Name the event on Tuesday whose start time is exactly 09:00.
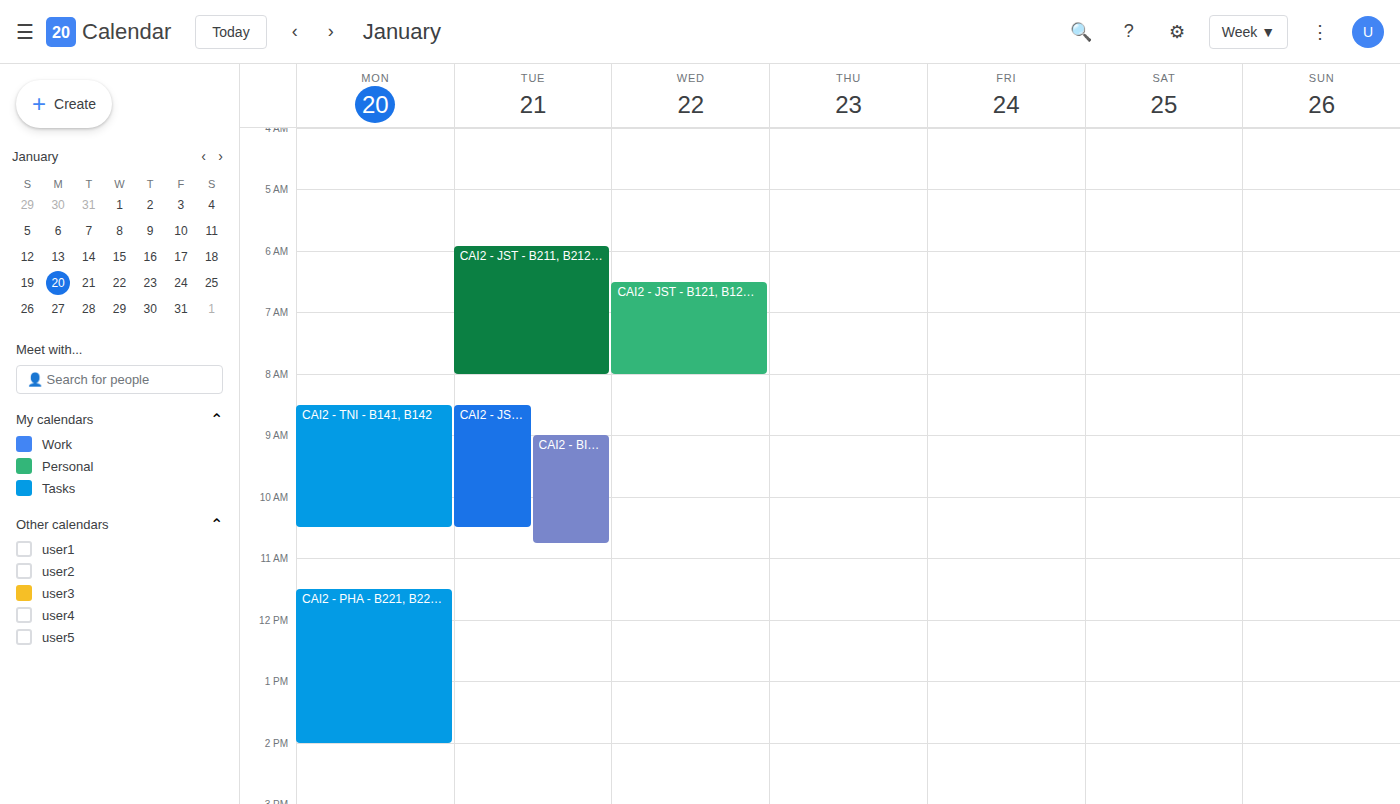
"CAI2 - BIS - B131, B132, B"